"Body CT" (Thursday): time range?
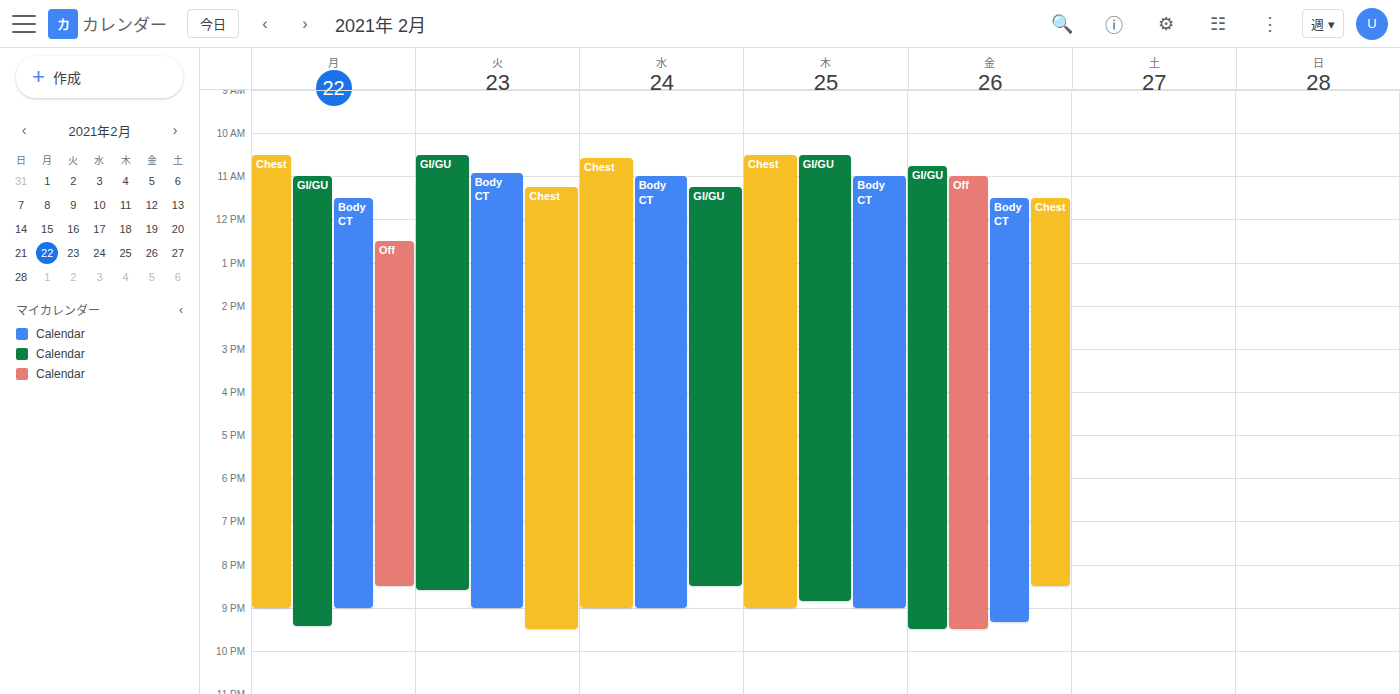
11:00 AM to 9:00 PM